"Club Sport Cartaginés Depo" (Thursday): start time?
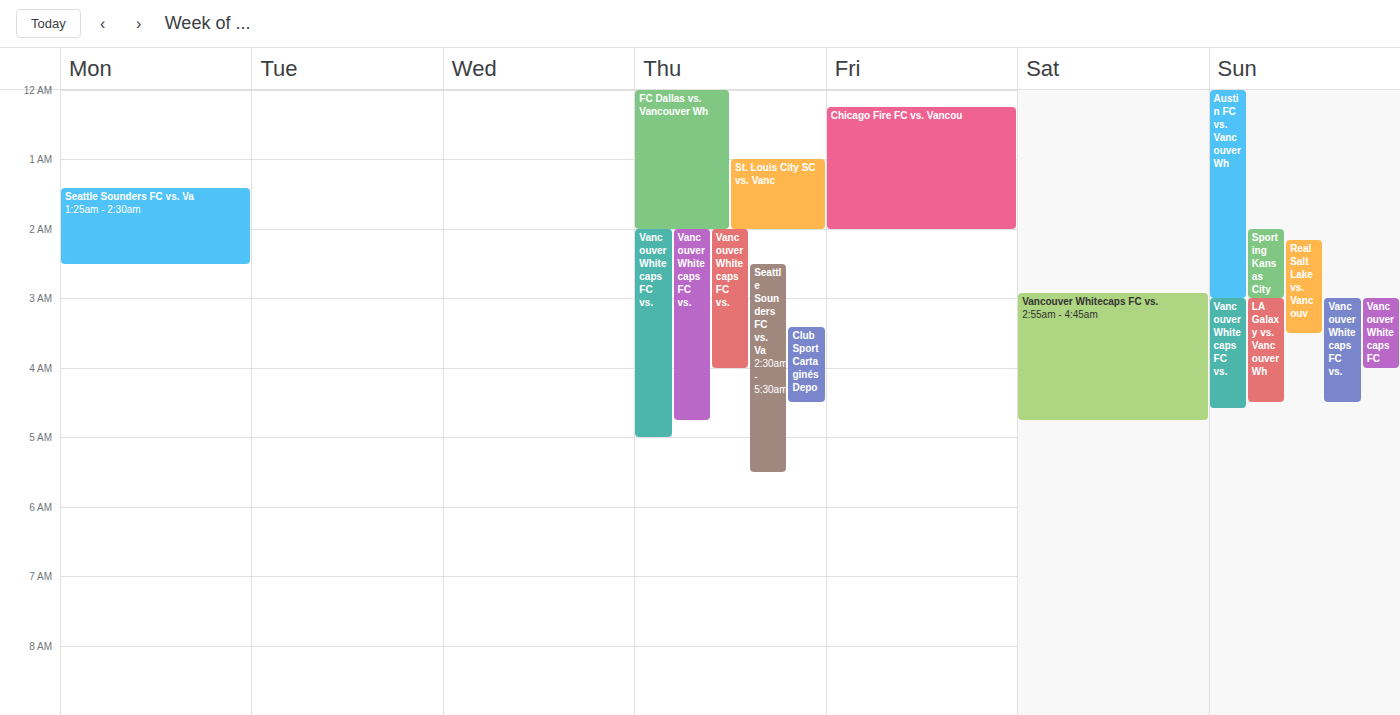
3:25 AM